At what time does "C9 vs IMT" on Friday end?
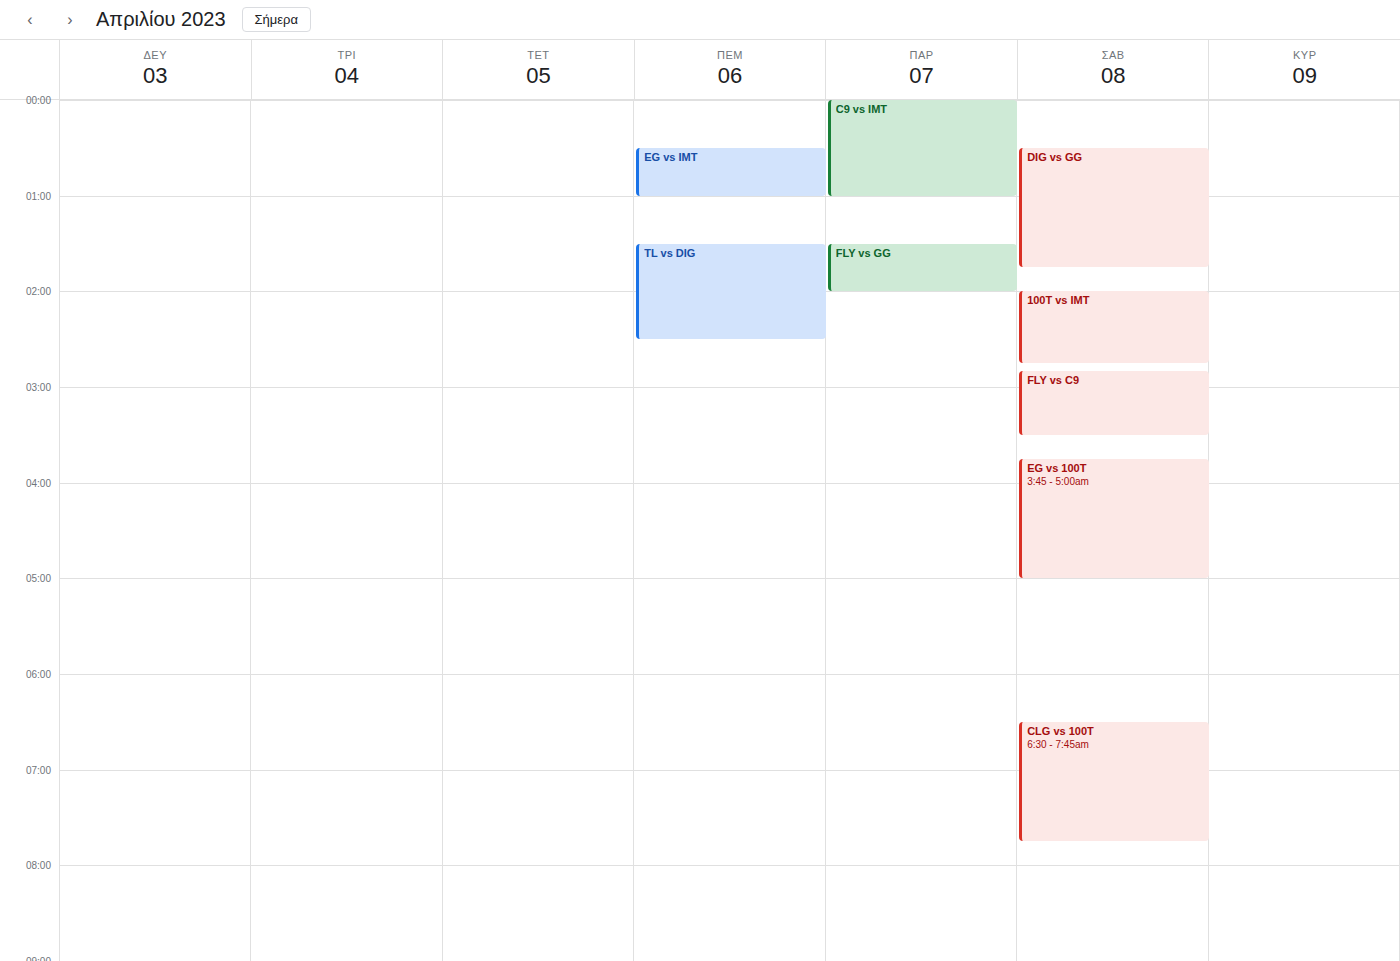
1:00 AM